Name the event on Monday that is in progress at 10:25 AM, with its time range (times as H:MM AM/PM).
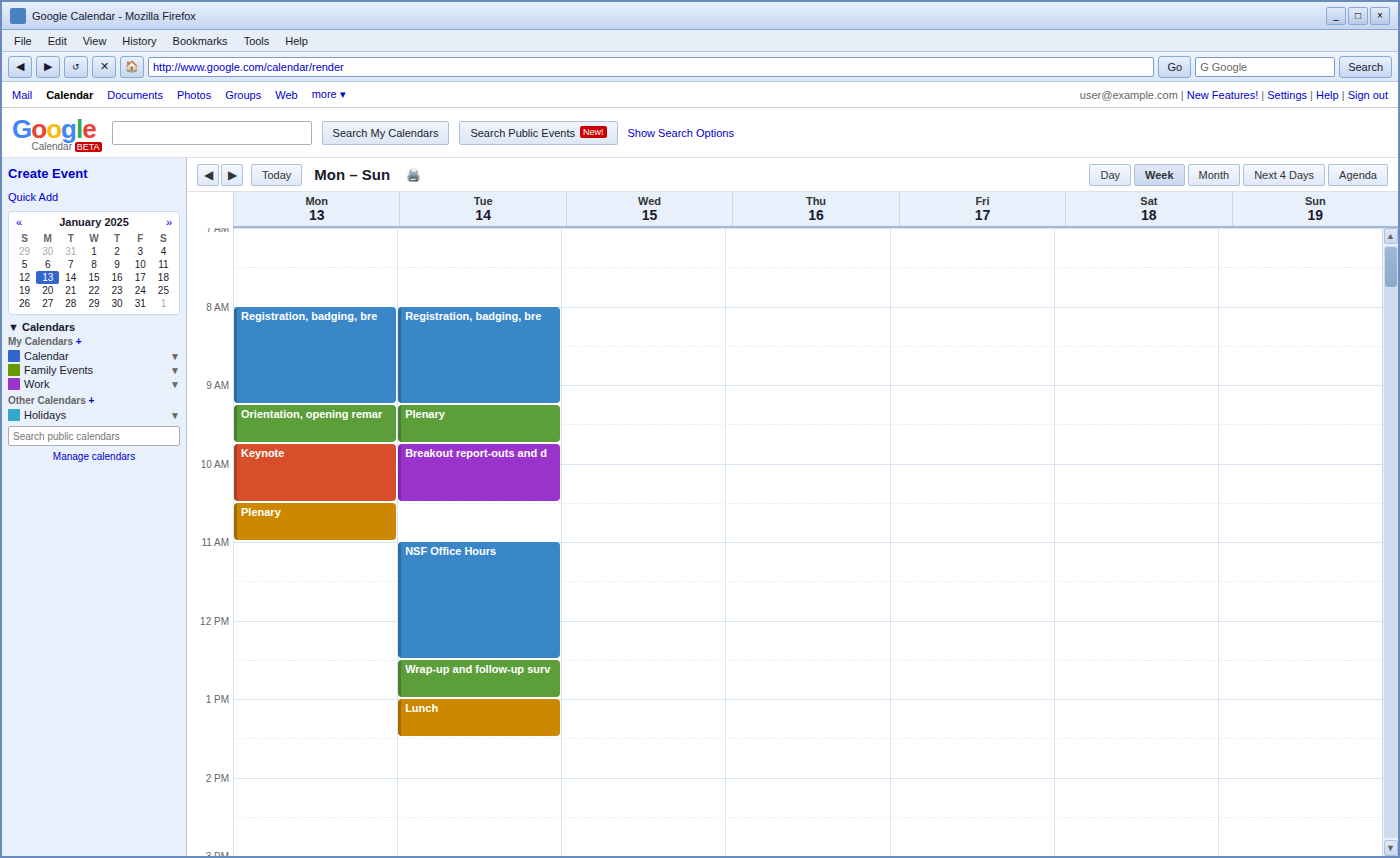
"Keynote", 9:45 AM to 10:30 AM